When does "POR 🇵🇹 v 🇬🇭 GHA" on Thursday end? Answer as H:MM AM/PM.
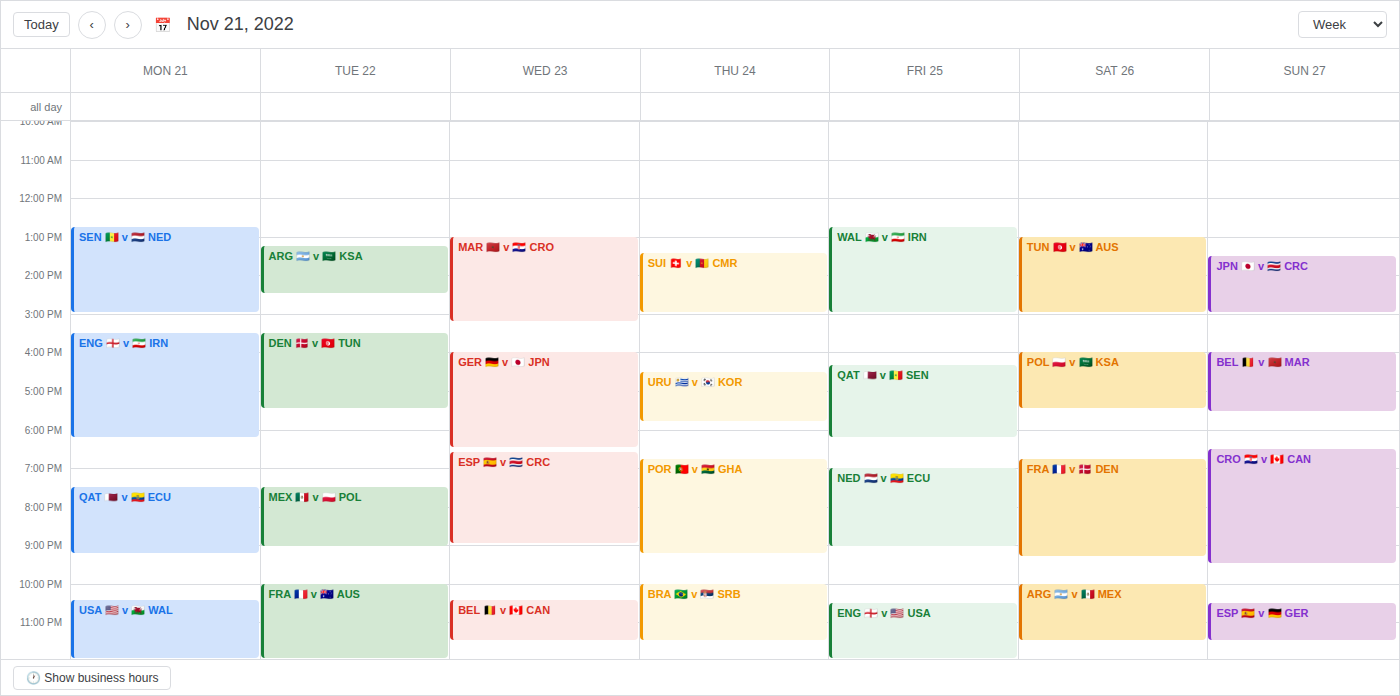
9:15 PM